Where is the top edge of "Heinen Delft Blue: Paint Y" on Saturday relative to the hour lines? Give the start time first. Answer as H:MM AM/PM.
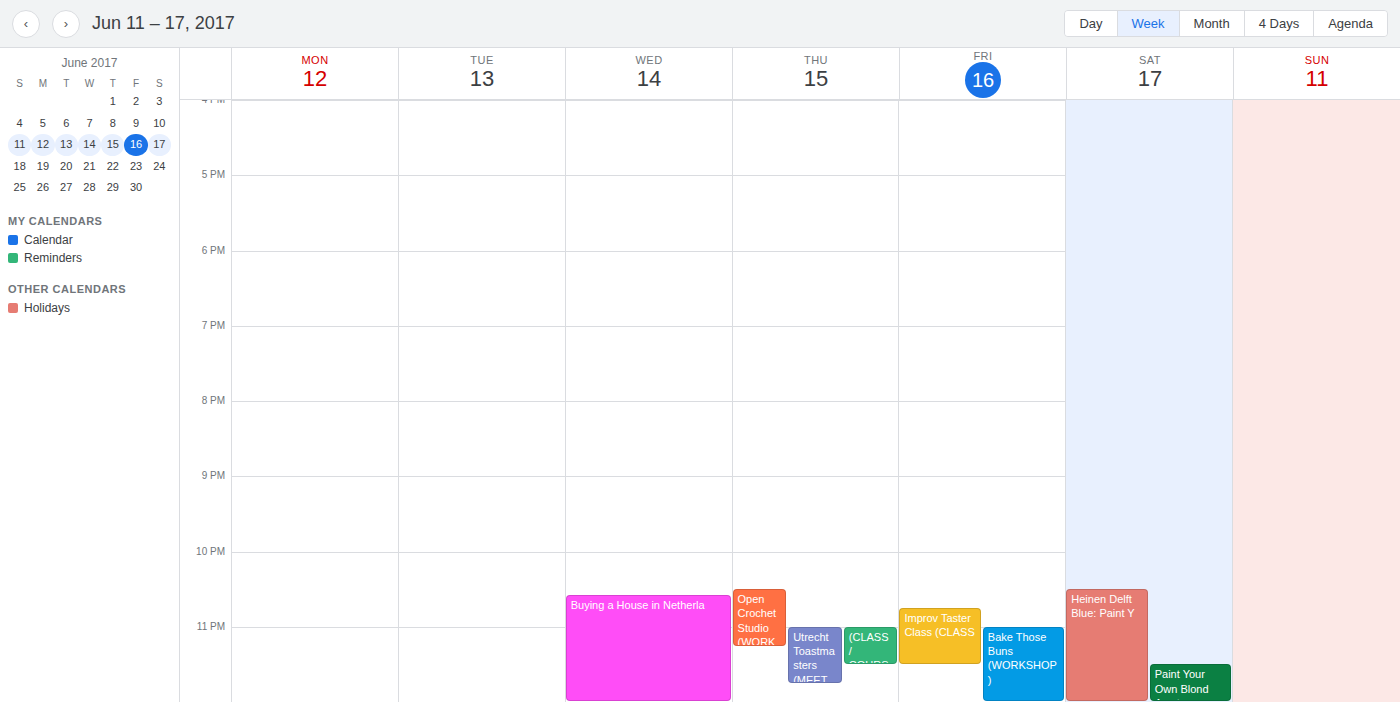
10:30 PM -- halfway between the 10 PM and 11 PM lines.